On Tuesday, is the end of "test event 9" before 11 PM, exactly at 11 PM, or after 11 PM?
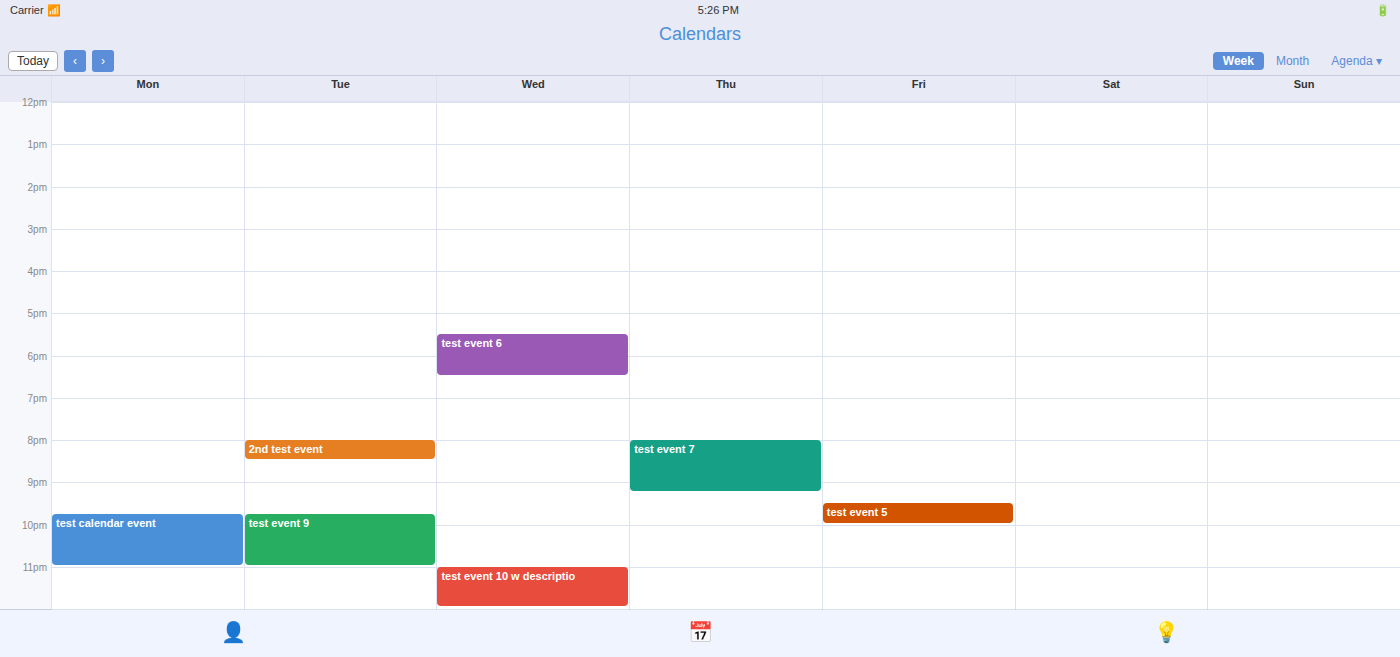
11:00 PM -- exactly at 11 PM, on the 11 PM line.